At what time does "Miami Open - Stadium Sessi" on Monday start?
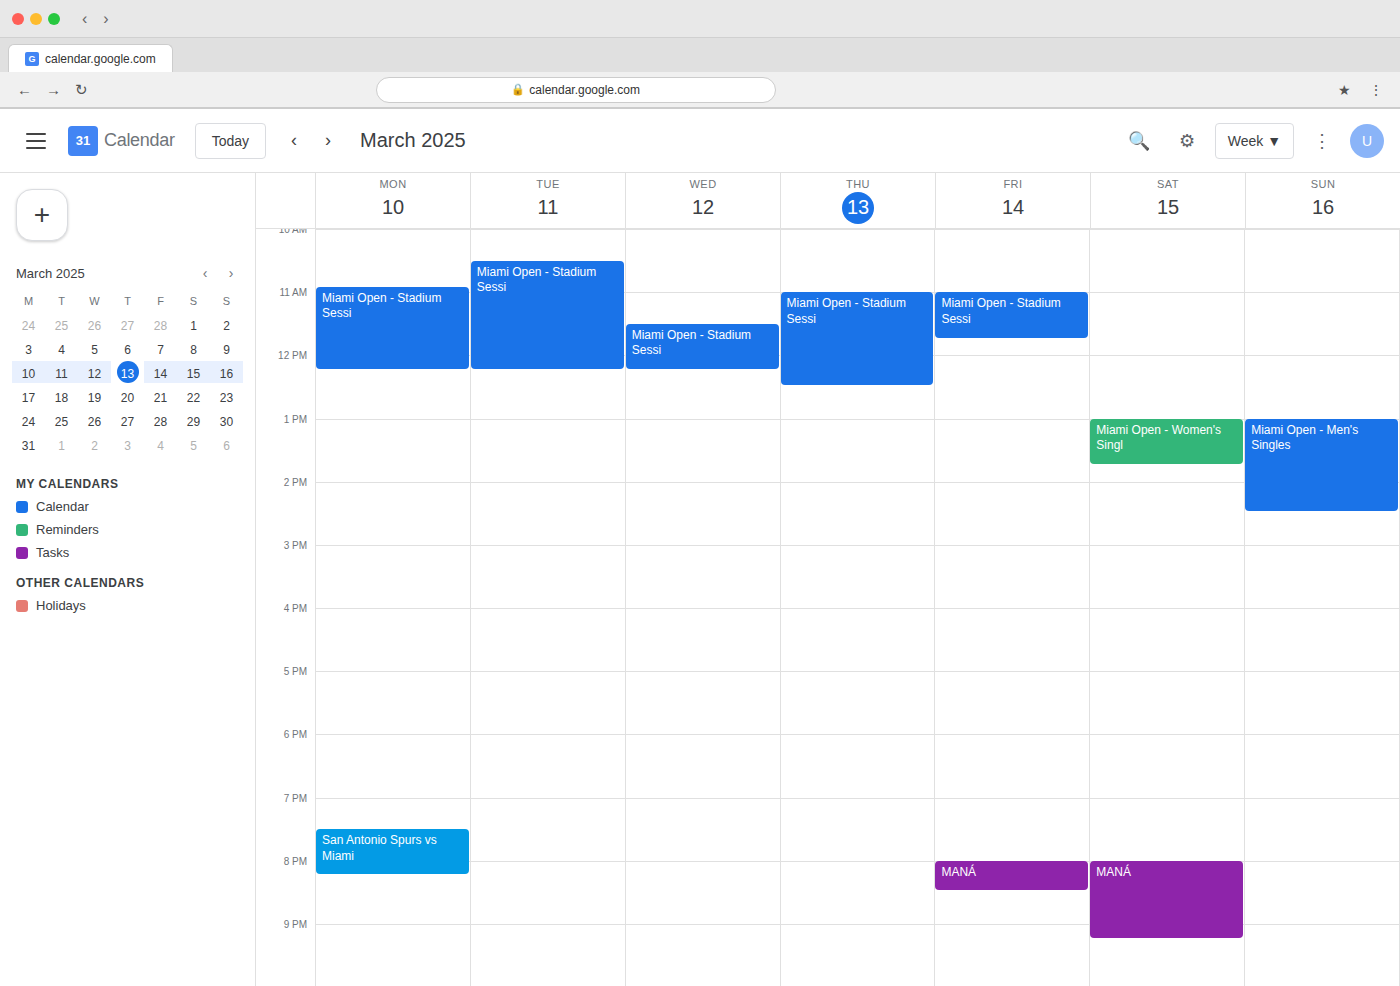
10:55 AM